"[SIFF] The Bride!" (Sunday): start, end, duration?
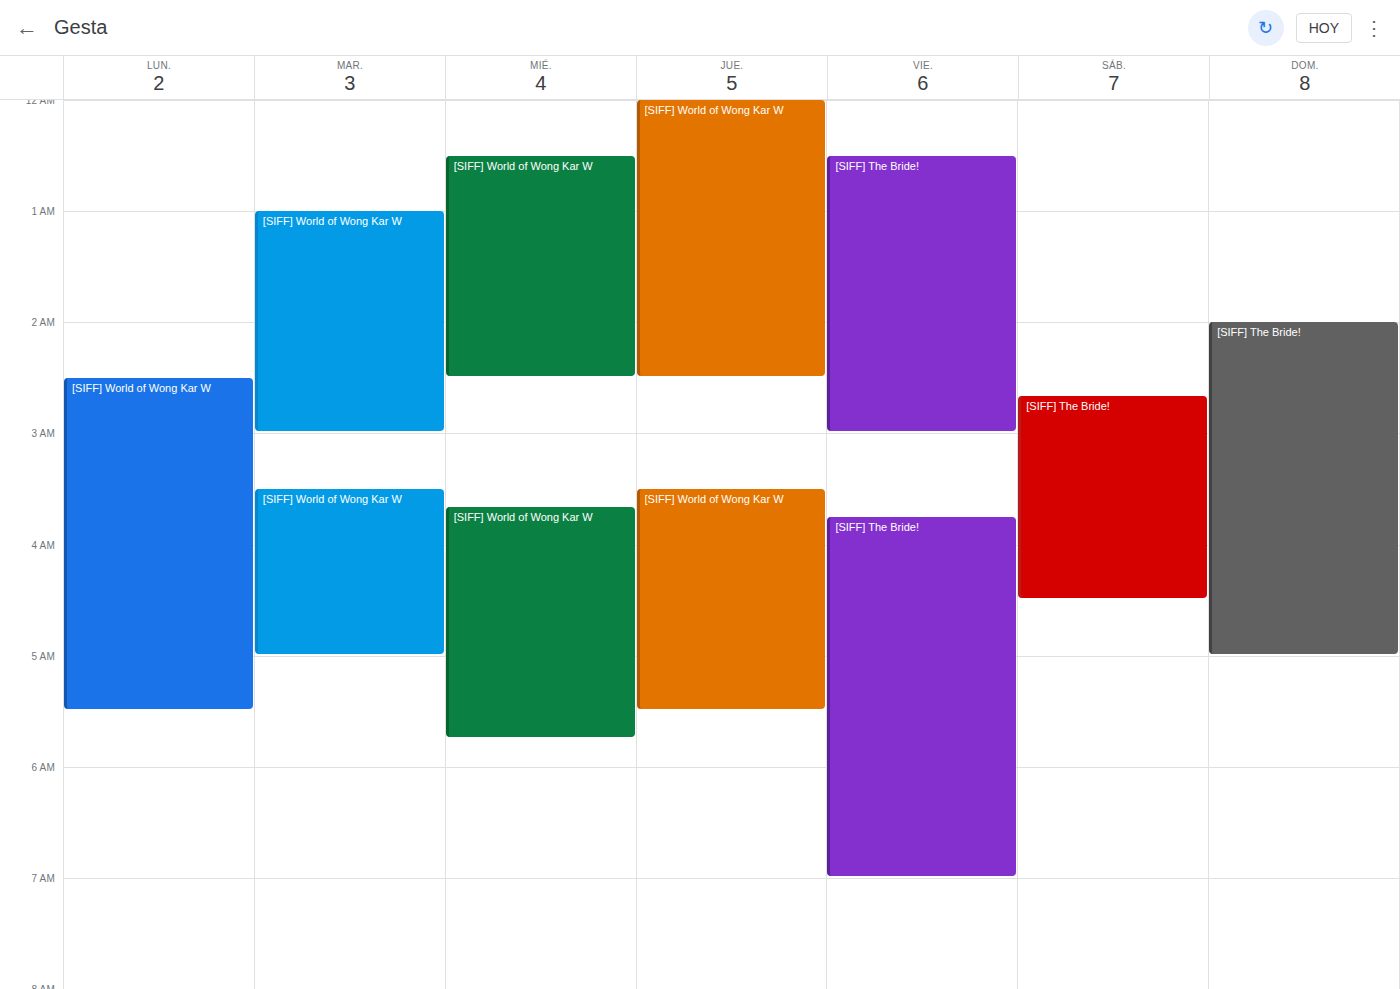
02:00 to 05:00, 3 hours